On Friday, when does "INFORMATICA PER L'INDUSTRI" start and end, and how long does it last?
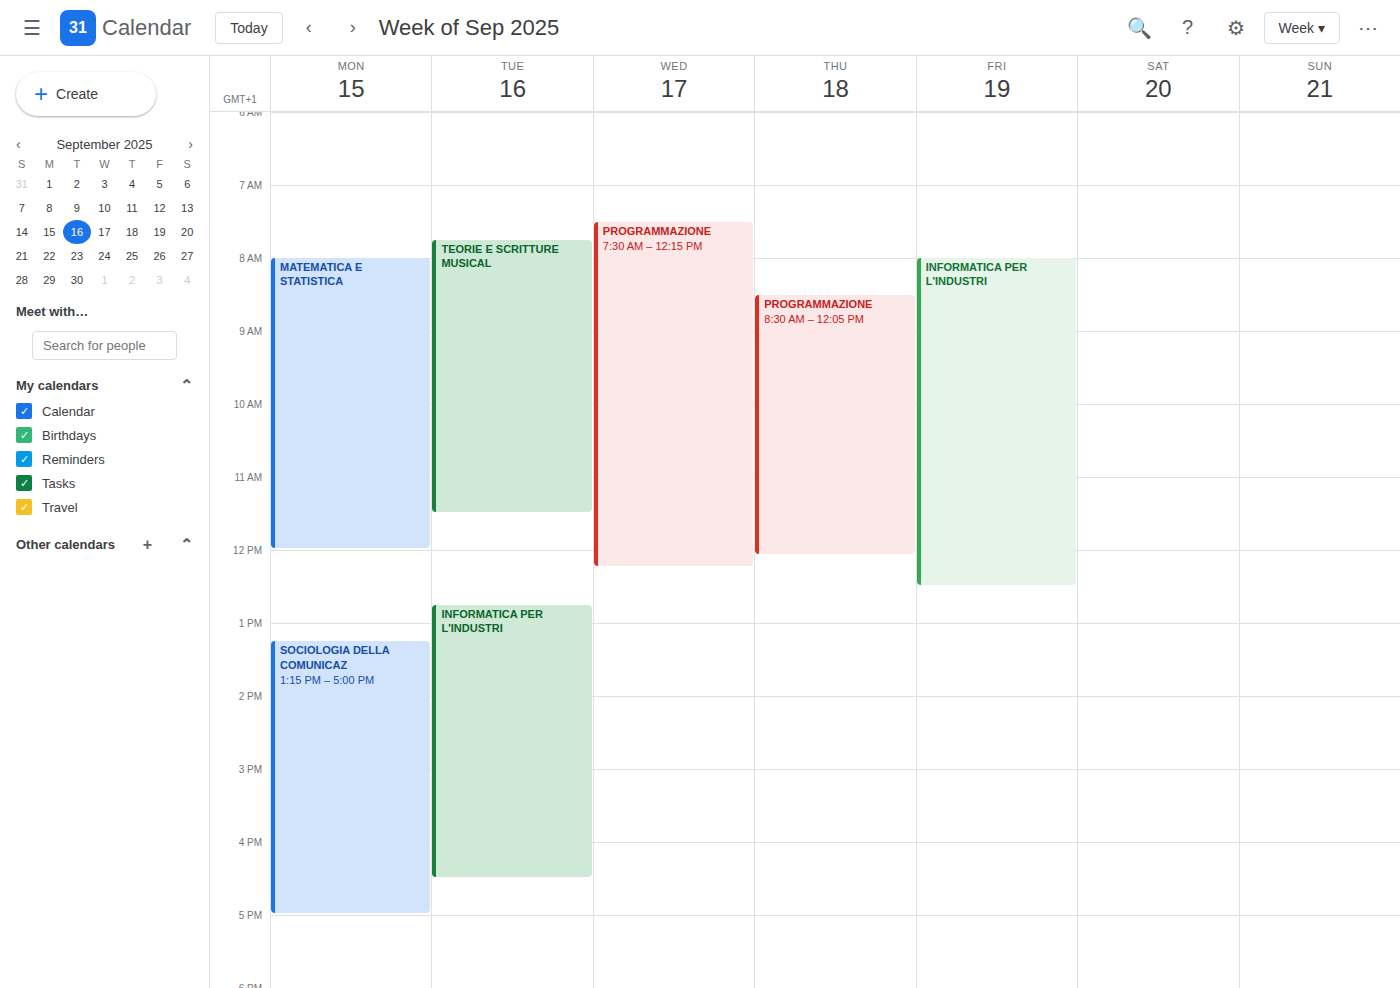
8:00 AM to 12:30 PM, 4 hours 30 minutes